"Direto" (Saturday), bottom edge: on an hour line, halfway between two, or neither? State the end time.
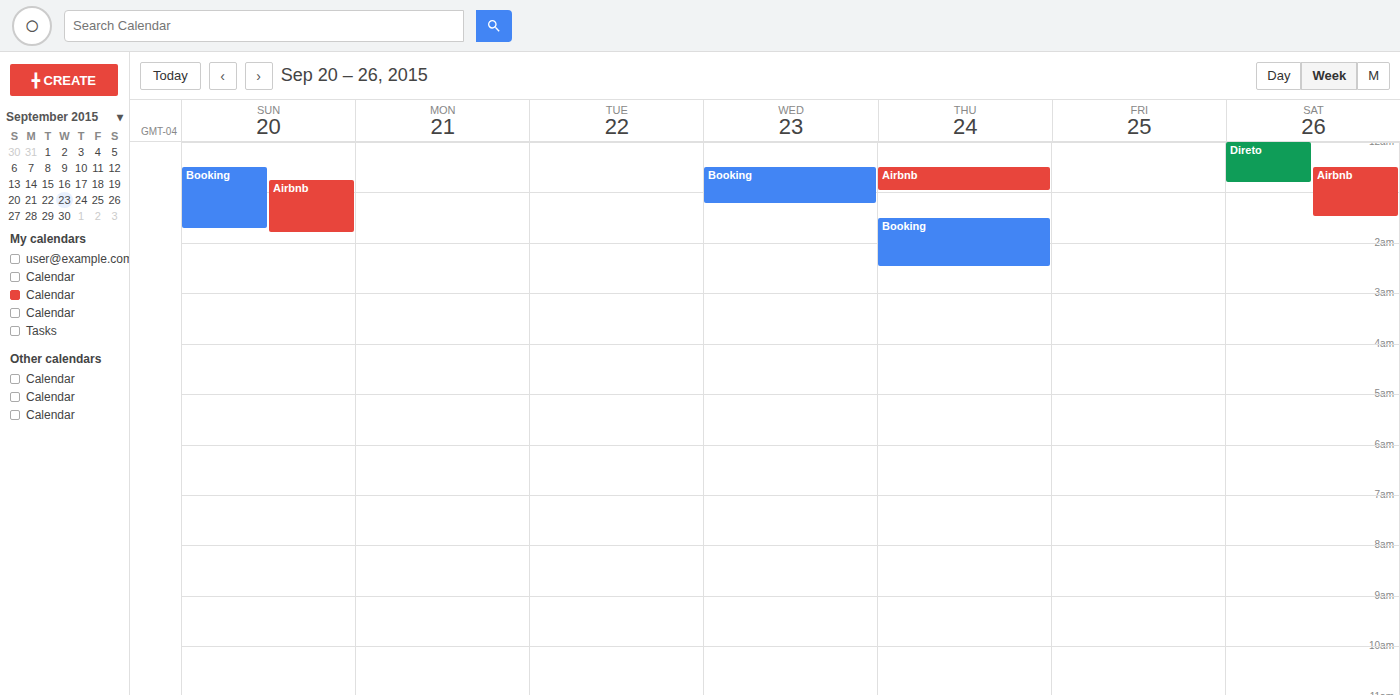
12:50 AM -- neither: 50 minutes below the 12 AM line and 10 minutes above the 1 AM line.